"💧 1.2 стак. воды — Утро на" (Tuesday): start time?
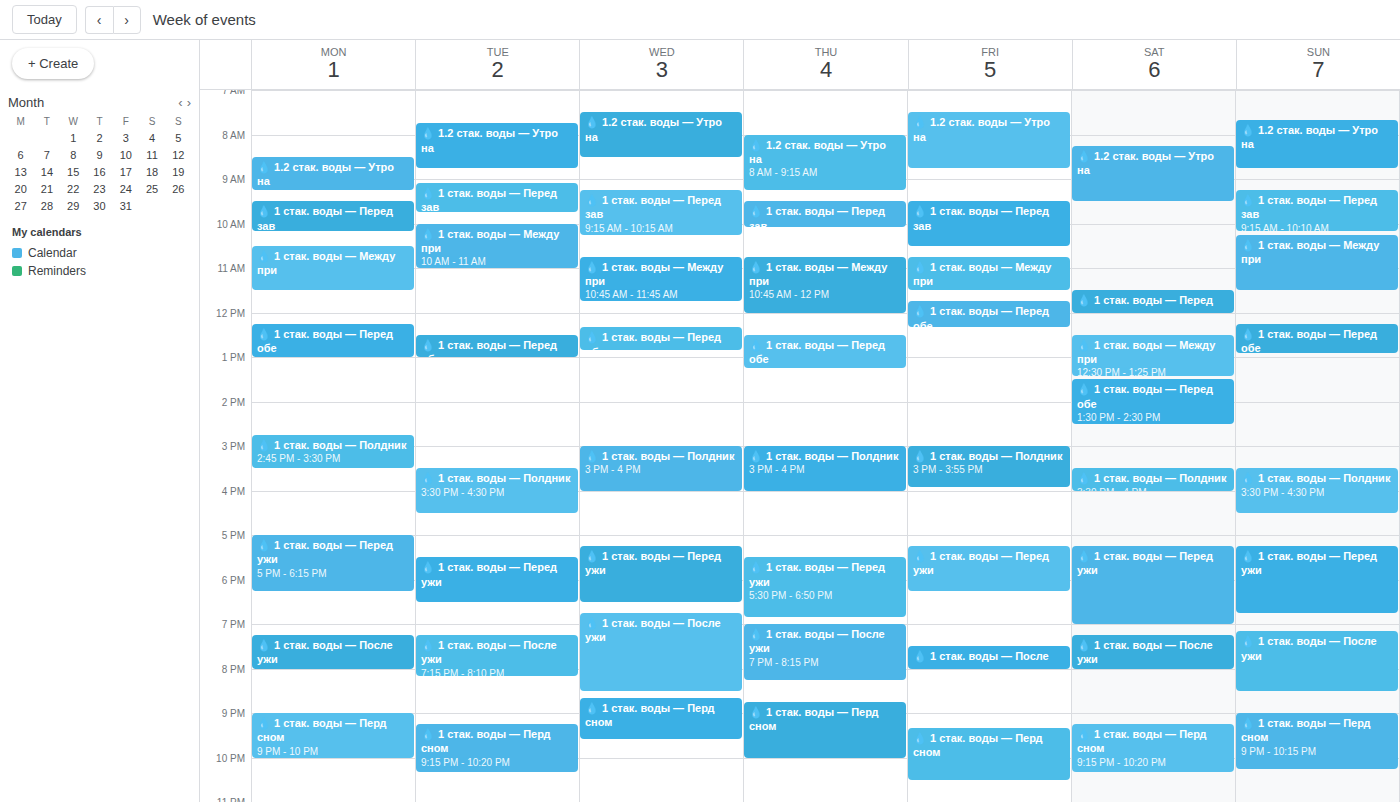
7:45 AM